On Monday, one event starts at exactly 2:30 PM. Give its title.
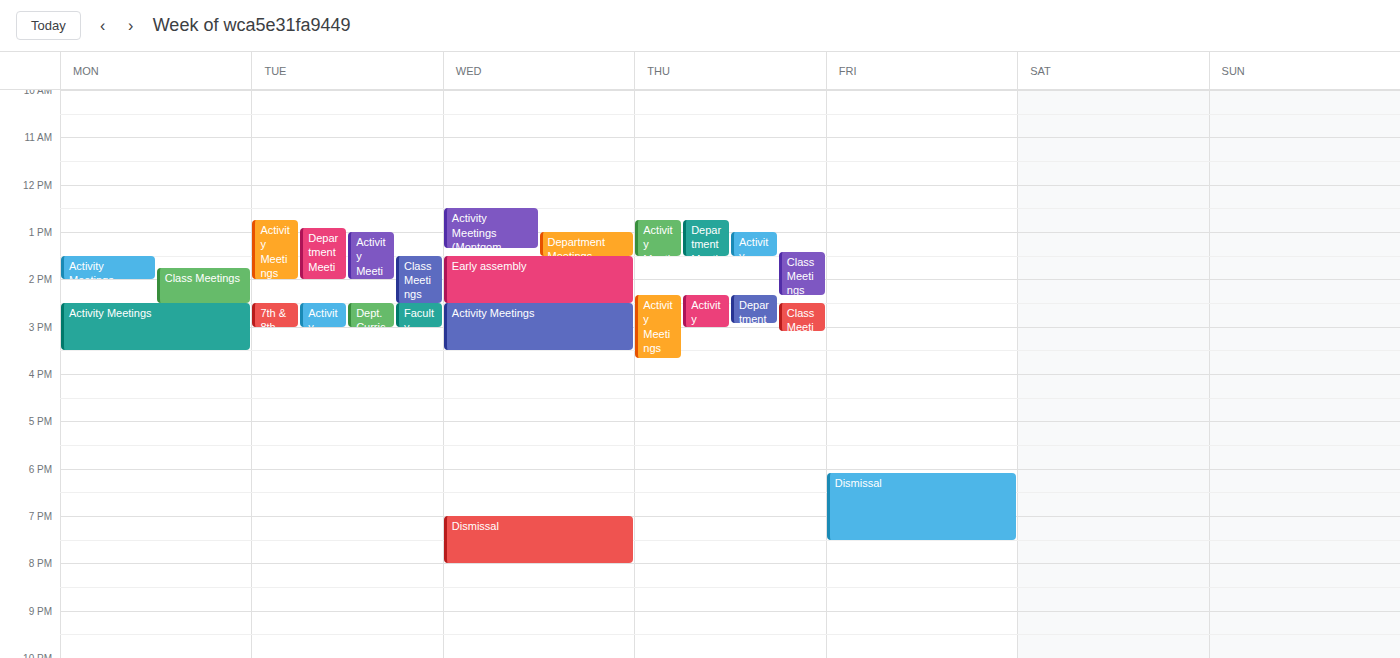
"Activity Meetings"